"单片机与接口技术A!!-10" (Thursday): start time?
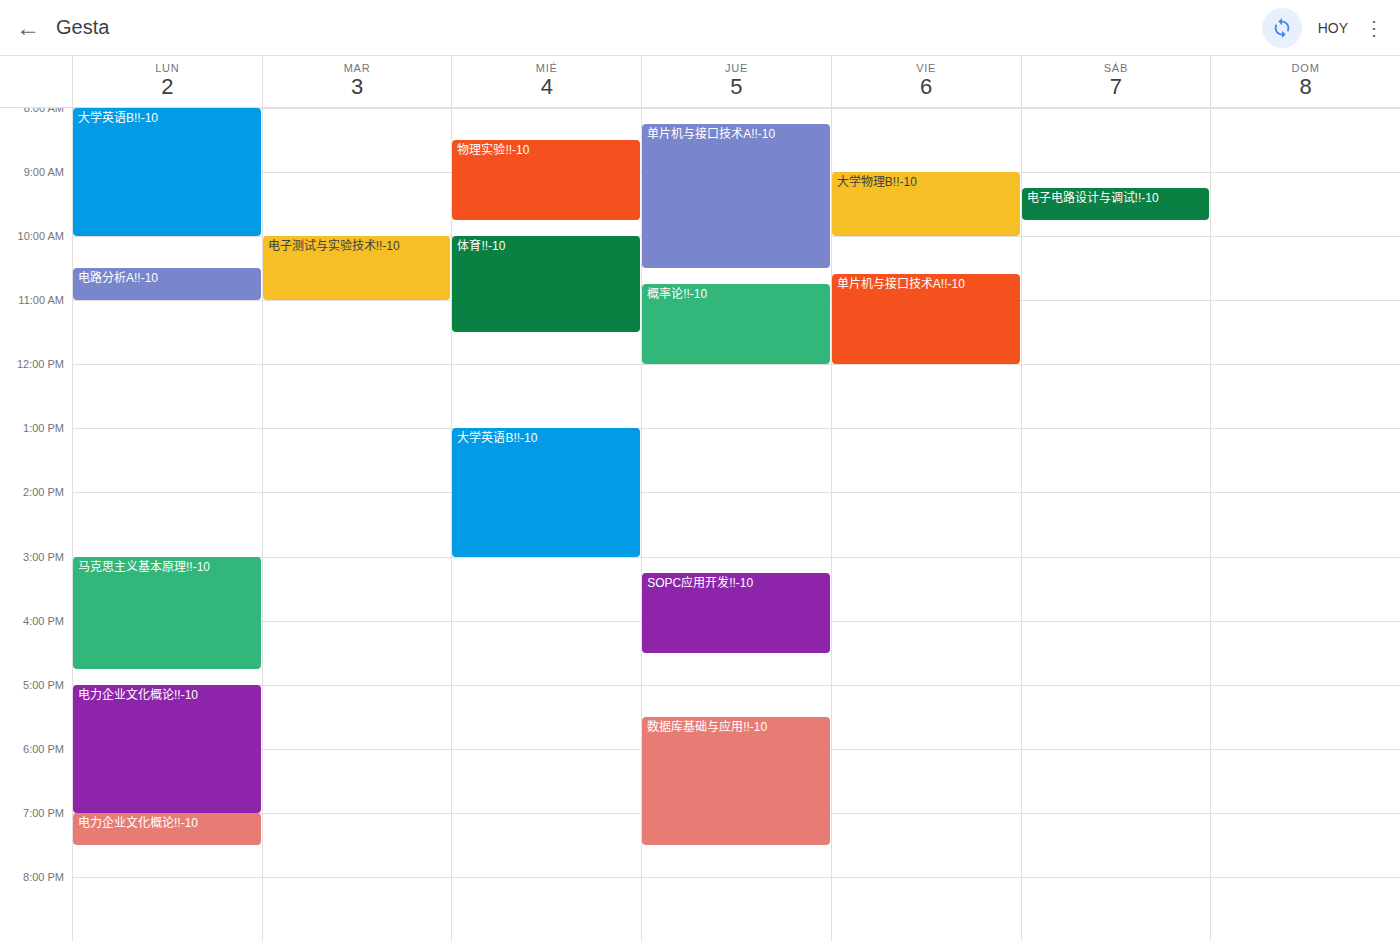
8:15 AM